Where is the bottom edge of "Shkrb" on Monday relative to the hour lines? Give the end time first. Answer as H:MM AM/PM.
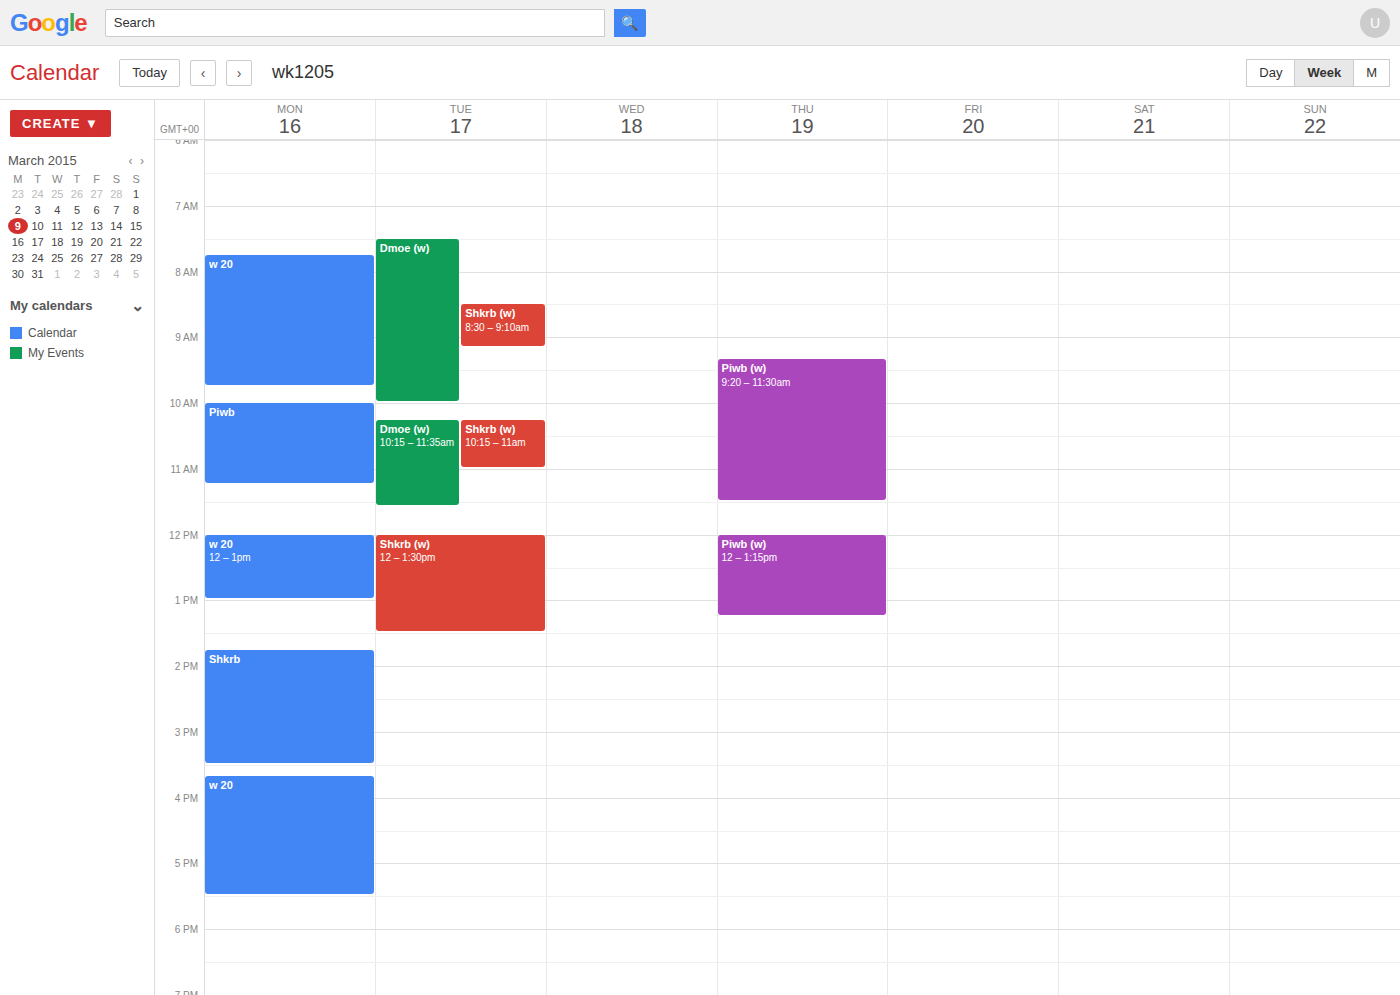
3:30 PM -- halfway between the 3 PM and 4 PM lines.